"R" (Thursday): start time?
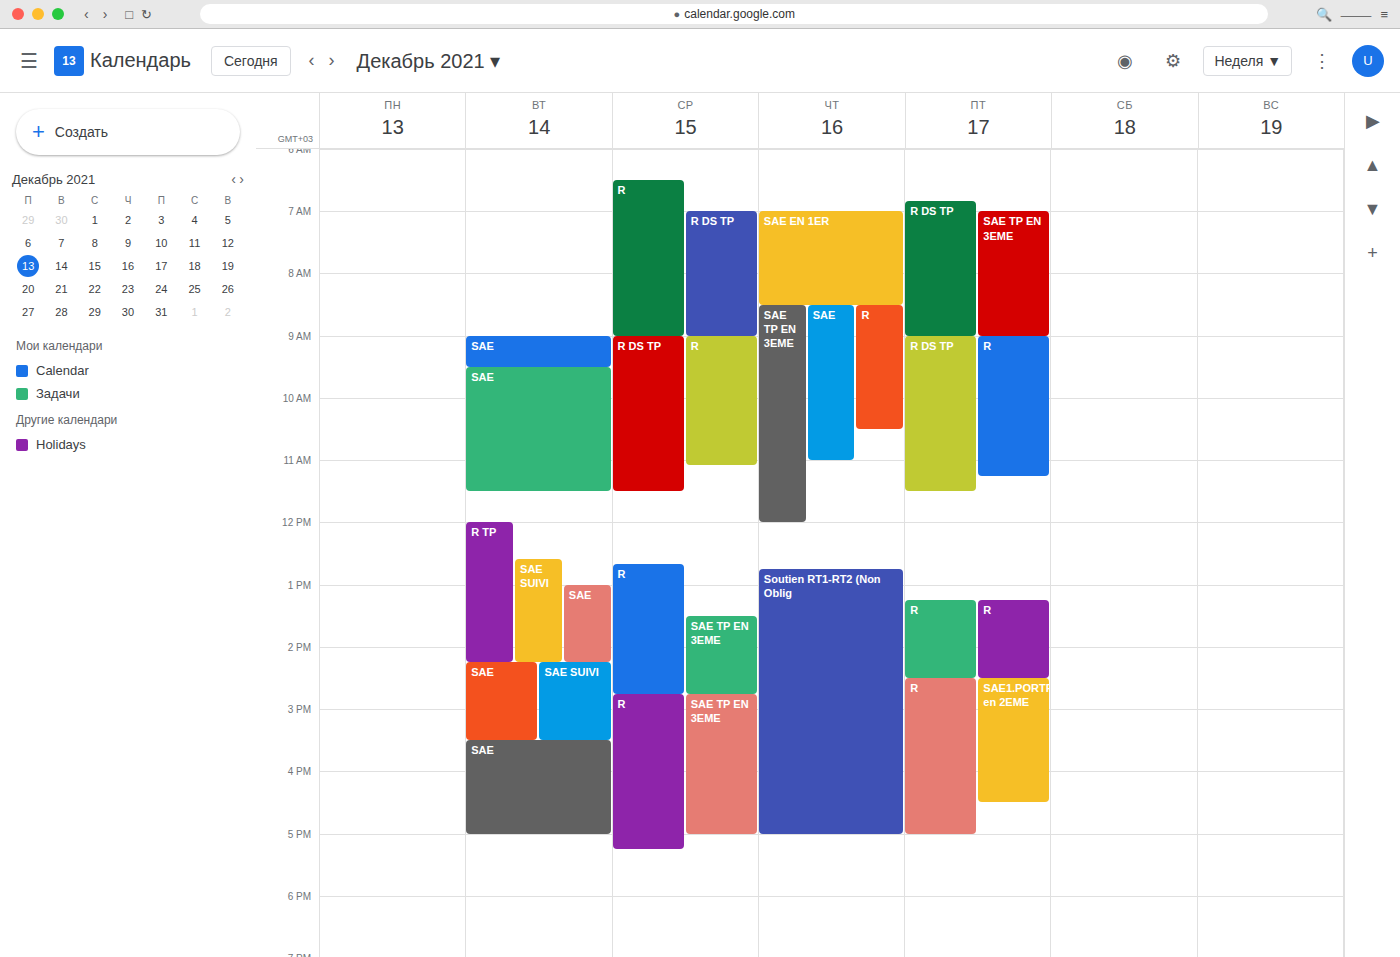
8:30 AM